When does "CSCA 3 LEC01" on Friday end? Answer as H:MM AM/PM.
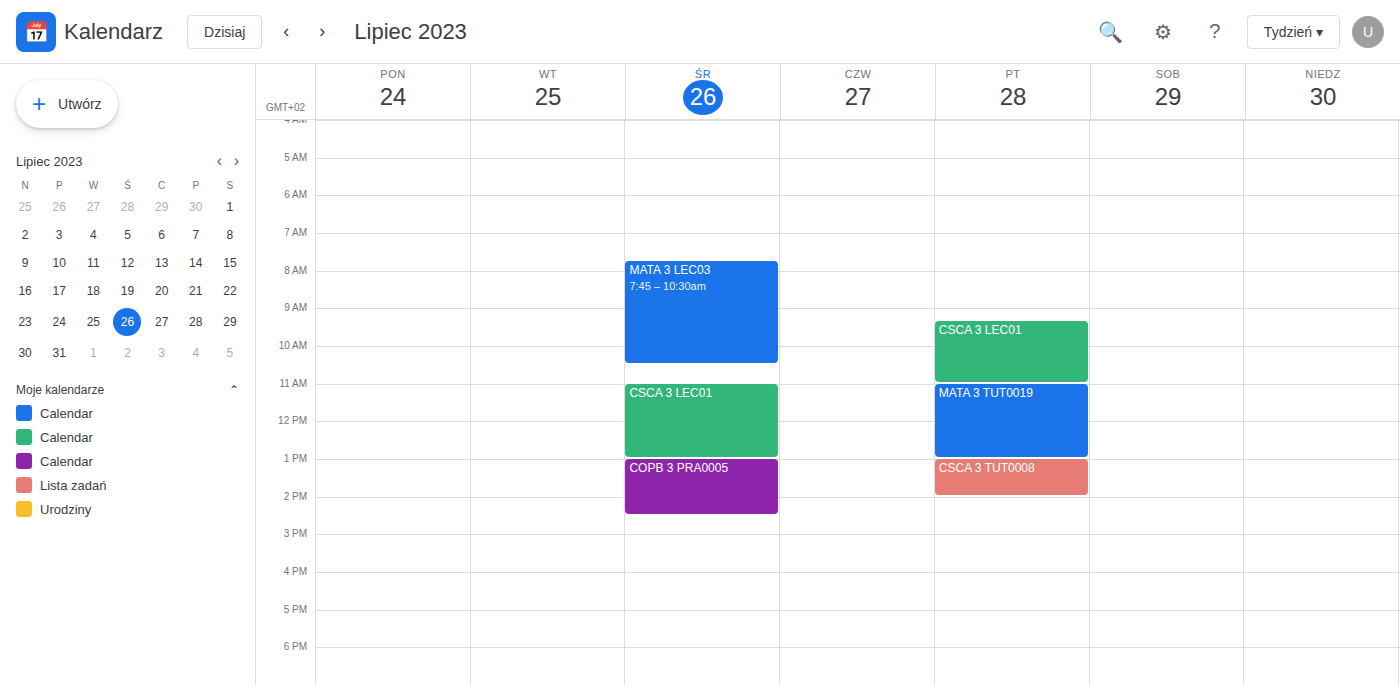
11:00 AM